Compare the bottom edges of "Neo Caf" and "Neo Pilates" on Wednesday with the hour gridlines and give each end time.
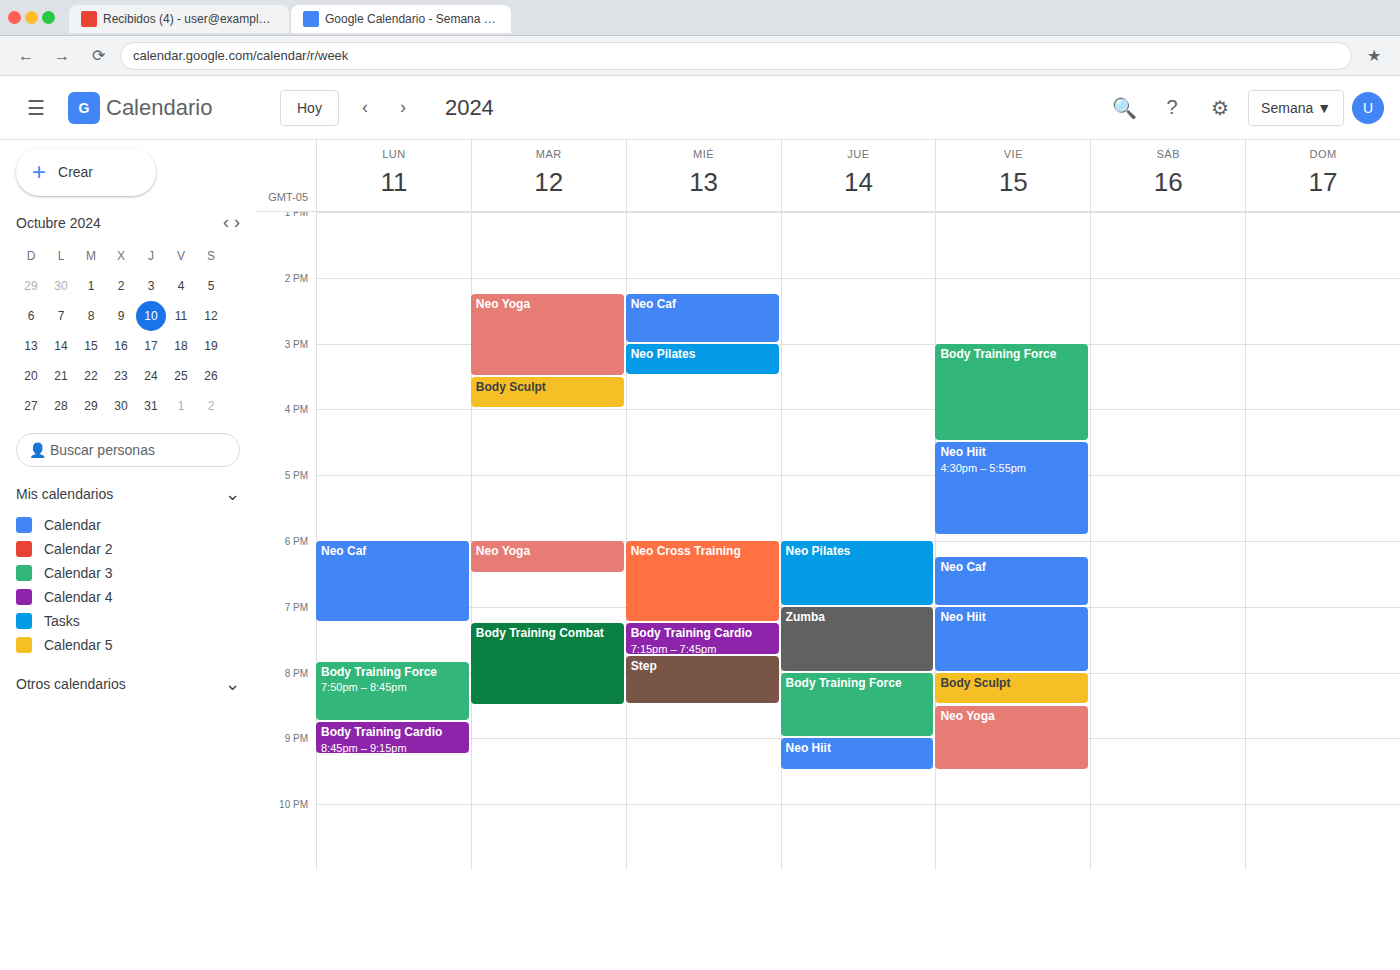
"Neo Caf": 15:00, exactly on the 15:00 line. "Neo Pilates": 15:30, halfway between the 15:00 and 16:00 lines.